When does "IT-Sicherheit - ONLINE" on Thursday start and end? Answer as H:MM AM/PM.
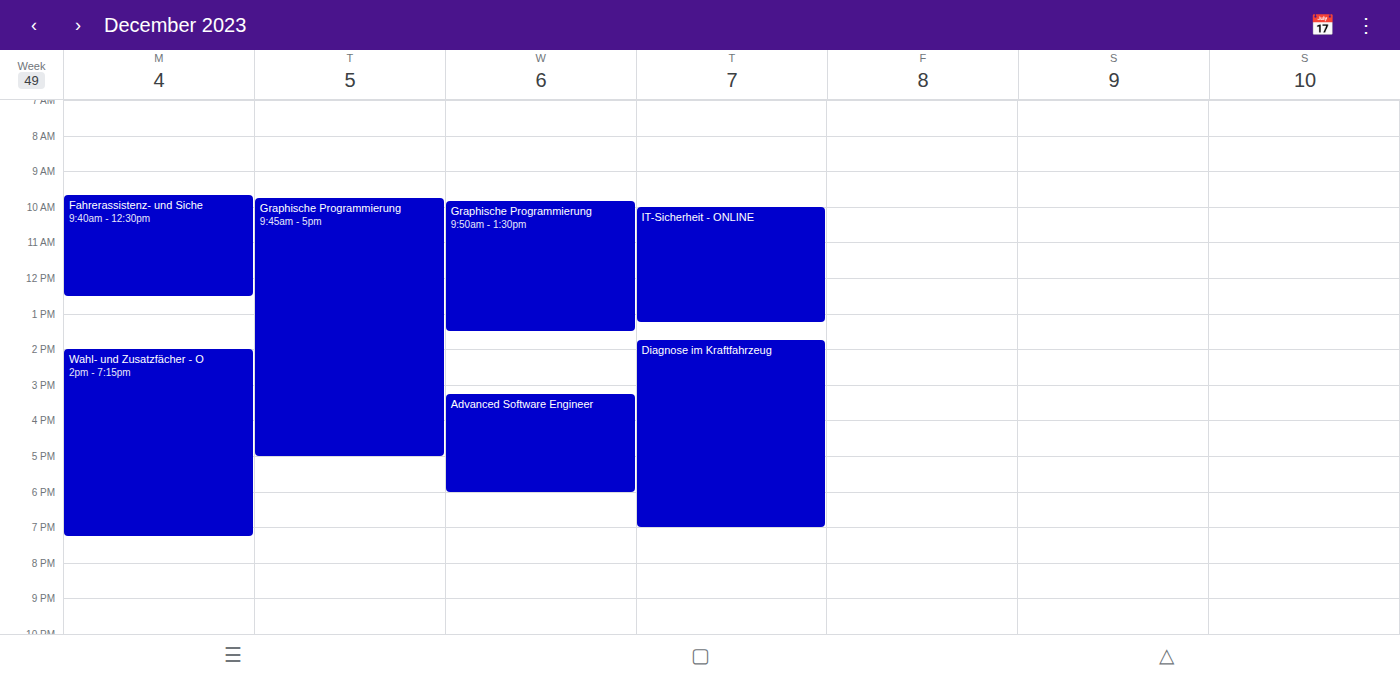
10:00 AM to 1:15 PM